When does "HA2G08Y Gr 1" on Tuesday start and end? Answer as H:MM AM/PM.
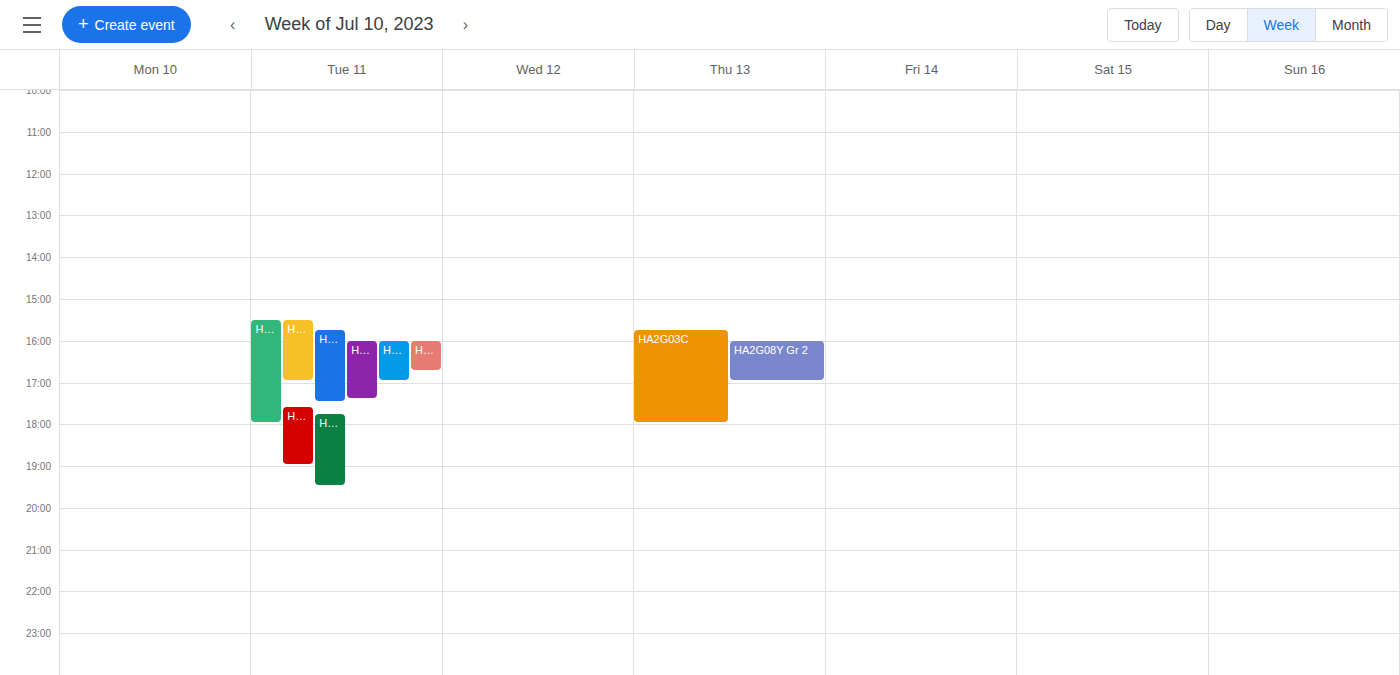
3:30 PM to 5:00 PM